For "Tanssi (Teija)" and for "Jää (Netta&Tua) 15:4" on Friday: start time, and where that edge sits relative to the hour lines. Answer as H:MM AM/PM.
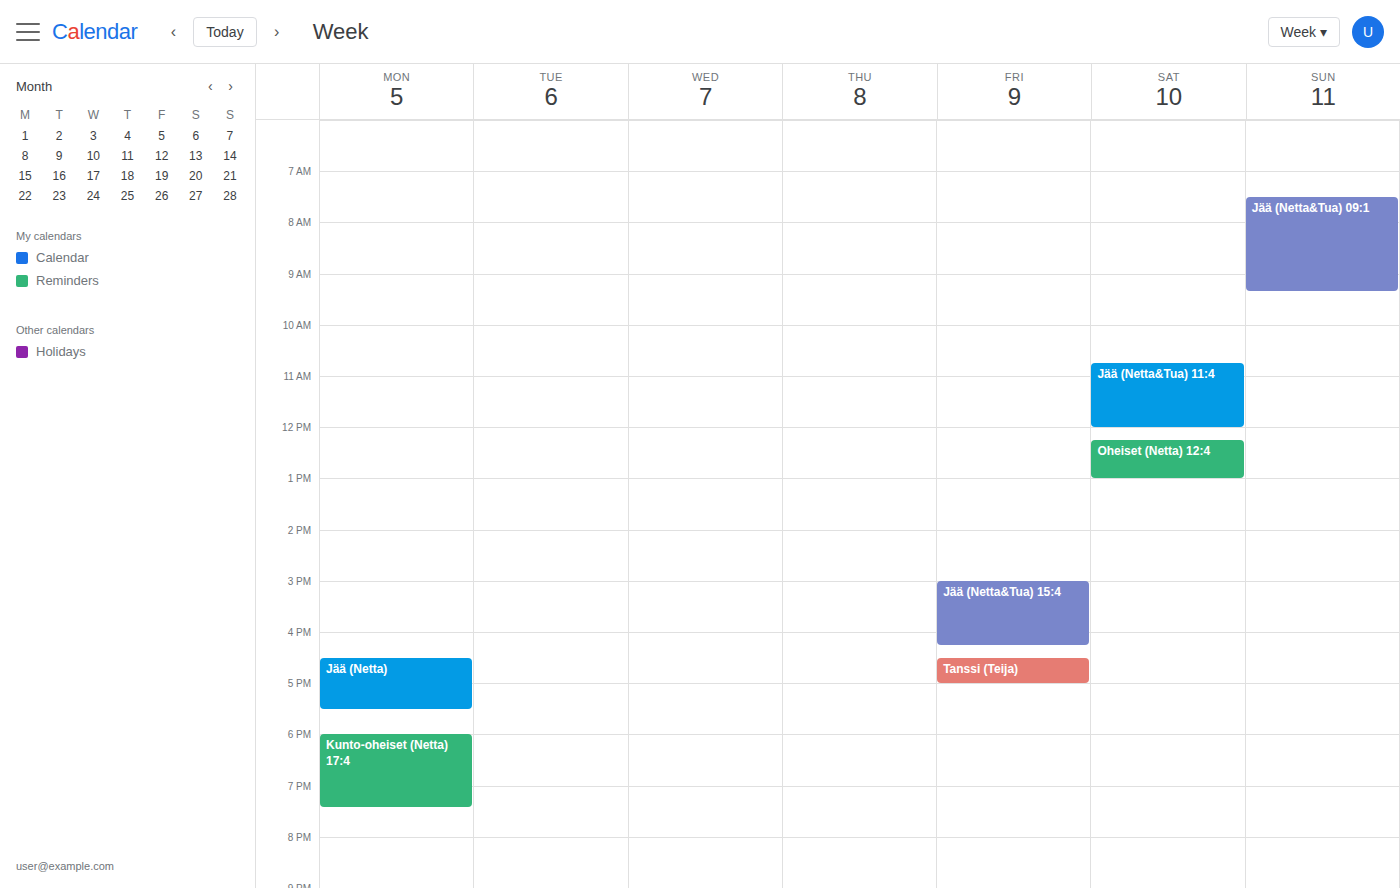
"Tanssi (Teija)": 4:30 PM, halfway between the 4 PM and 5 PM lines. "Jää (Netta&Tua) 15:4": 3:00 PM, exactly on the 3 PM line.